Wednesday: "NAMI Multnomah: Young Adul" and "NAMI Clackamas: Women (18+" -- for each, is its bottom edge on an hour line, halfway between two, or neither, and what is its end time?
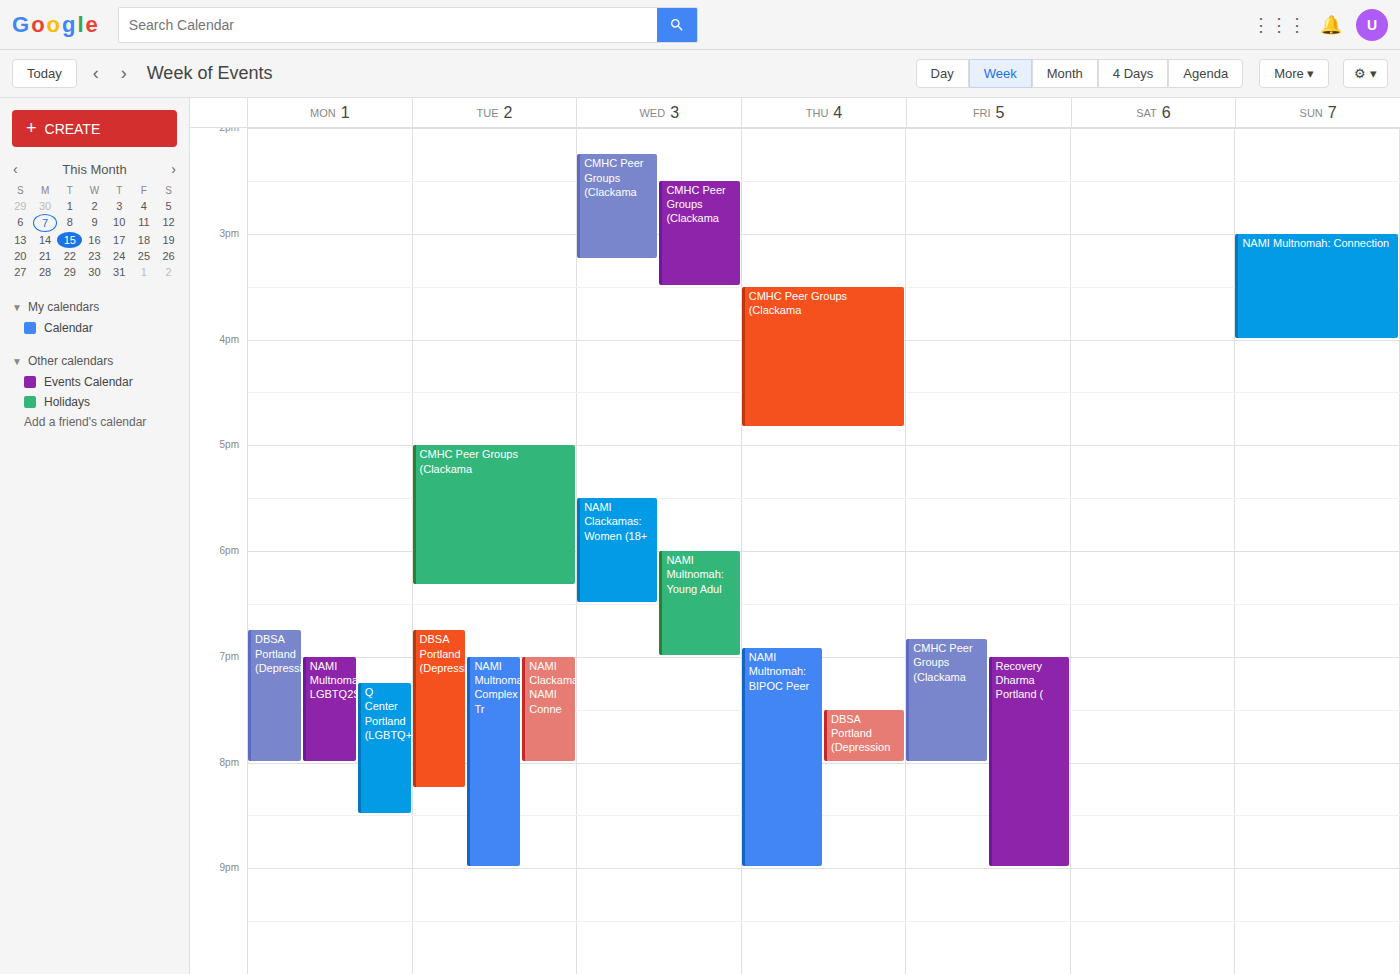
"NAMI Multnomah: Young Adul": 7:00 PM, exactly on the 7 PM line. "NAMI Clackamas: Women (18+": 6:30 PM, halfway between the 6 PM and 7 PM lines.